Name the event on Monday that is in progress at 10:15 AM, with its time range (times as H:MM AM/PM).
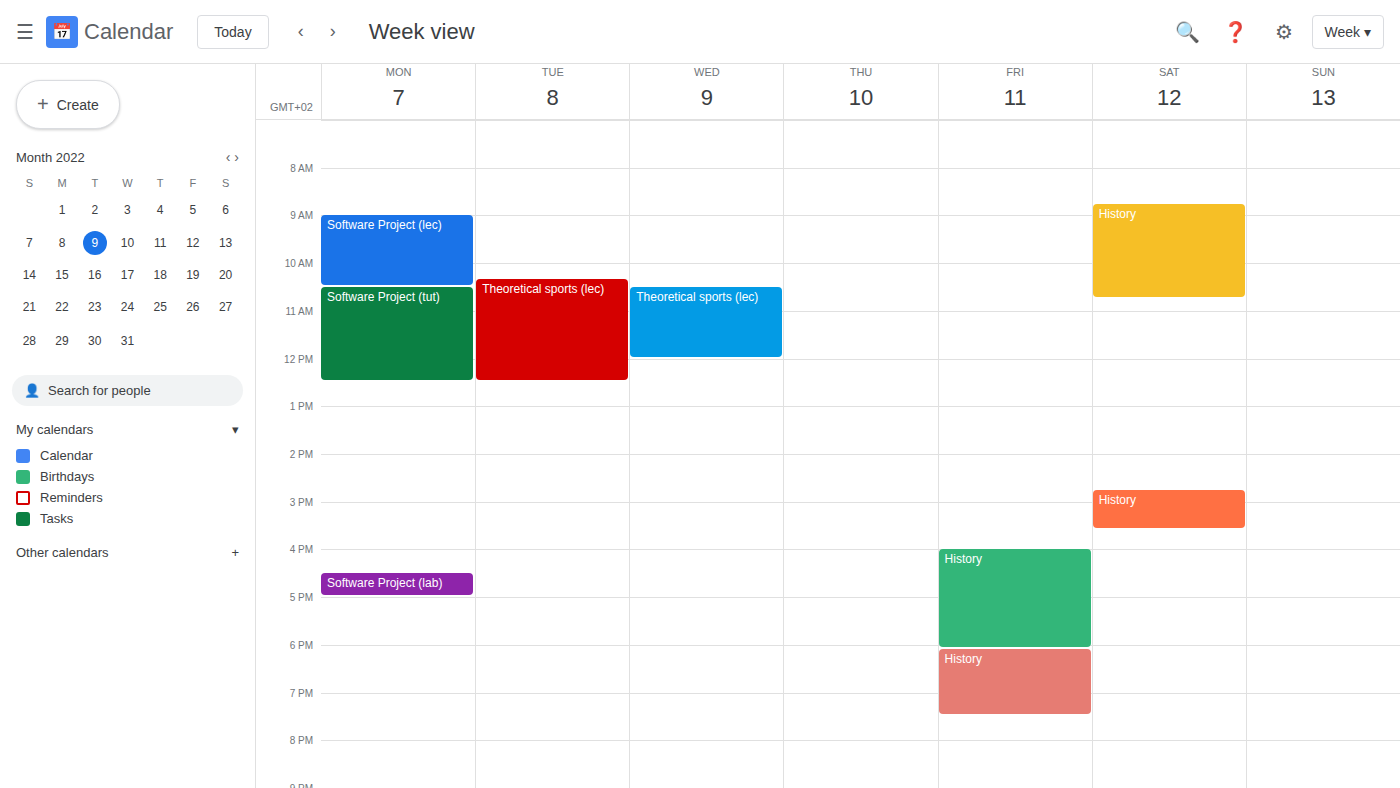
"Software Project (lec)", 9:00 AM to 10:30 AM